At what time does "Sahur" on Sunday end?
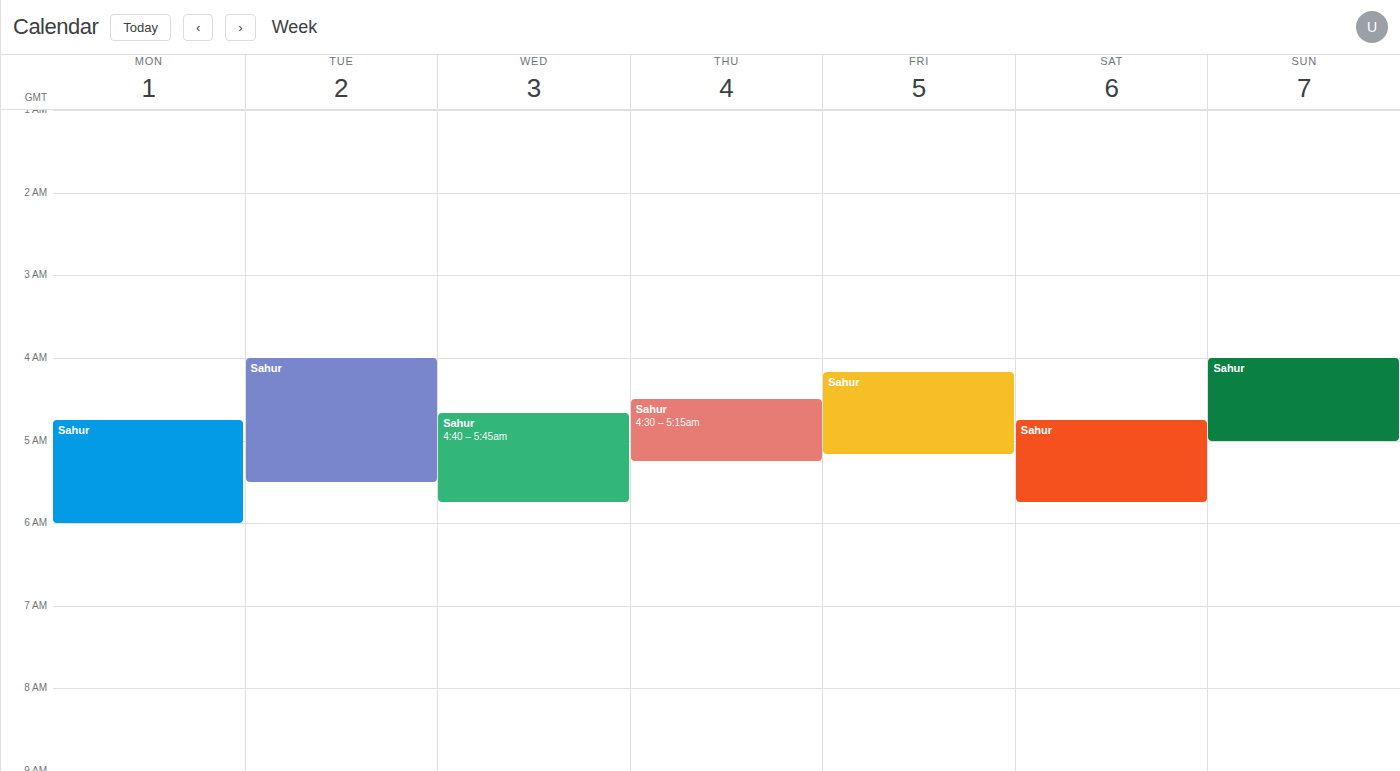
5:00 AM